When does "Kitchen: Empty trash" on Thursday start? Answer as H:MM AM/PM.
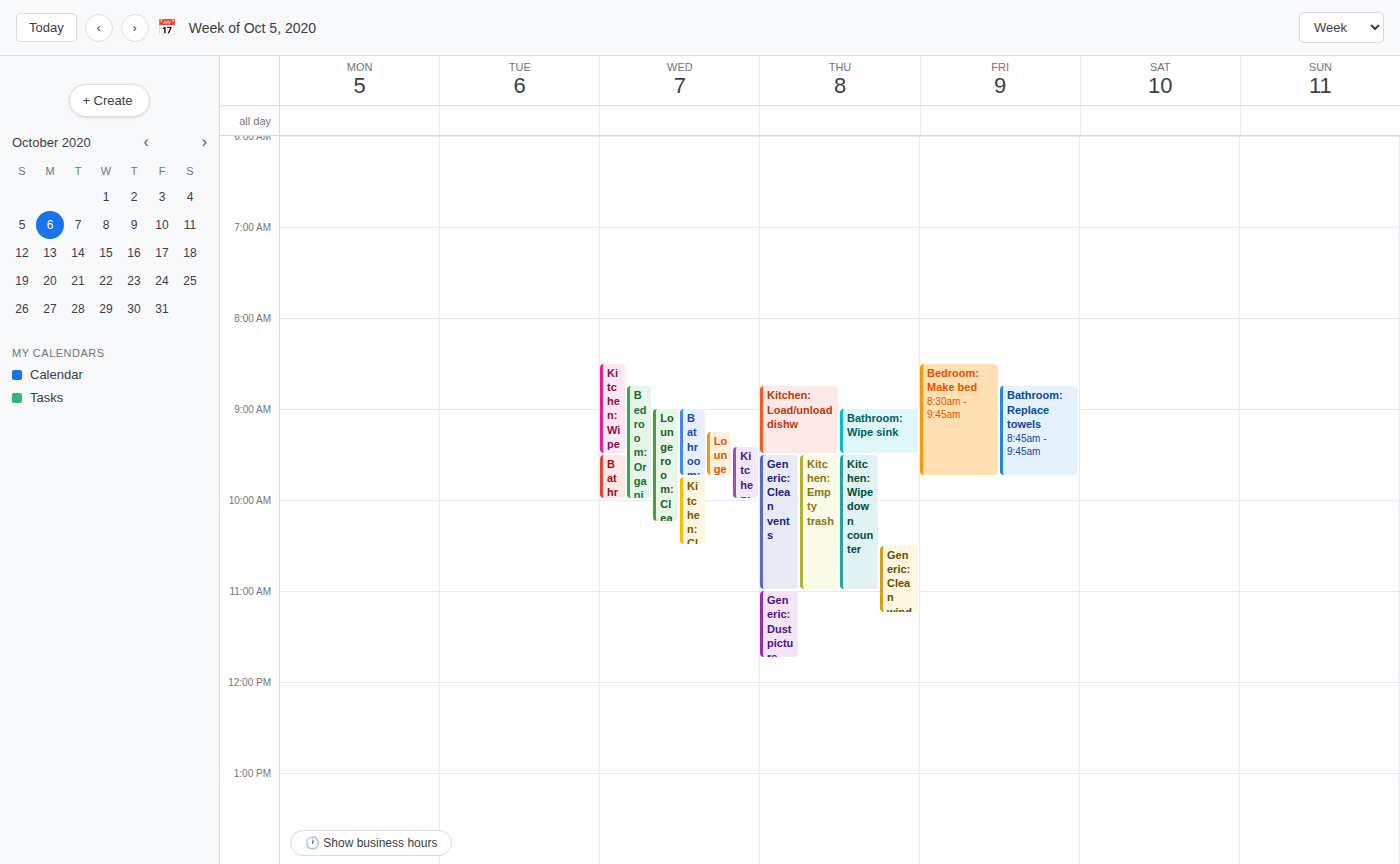
9:30 AM